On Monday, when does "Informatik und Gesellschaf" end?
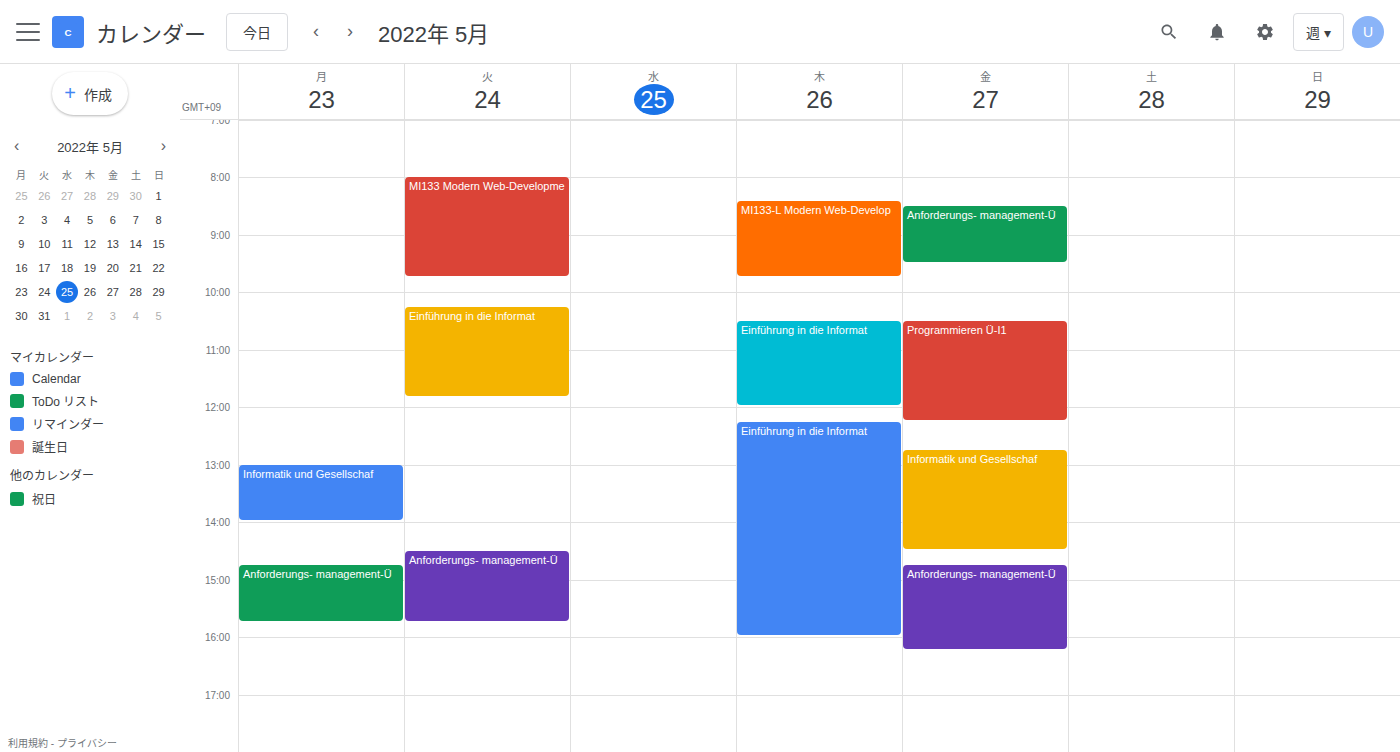
2:00 PM